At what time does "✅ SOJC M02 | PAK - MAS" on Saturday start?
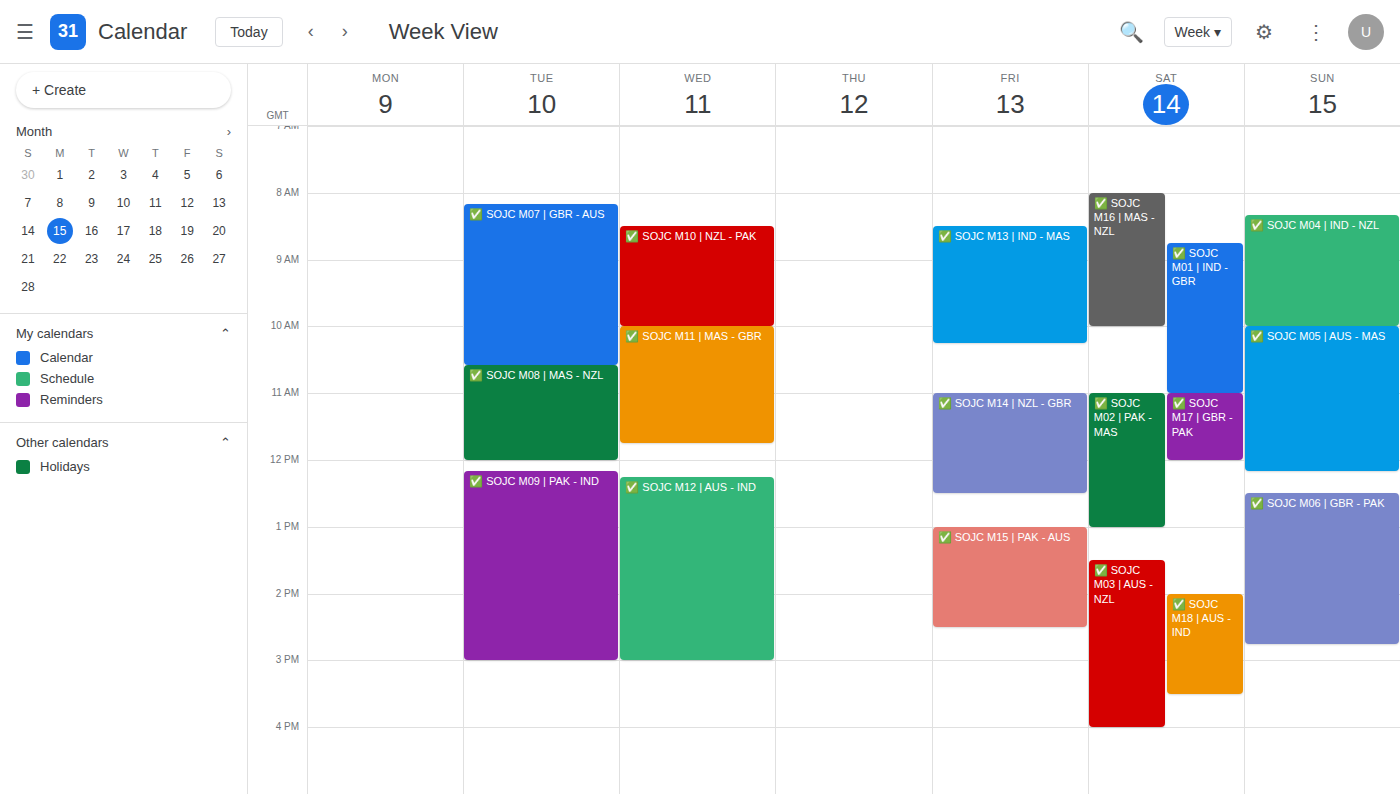
11:00 AM